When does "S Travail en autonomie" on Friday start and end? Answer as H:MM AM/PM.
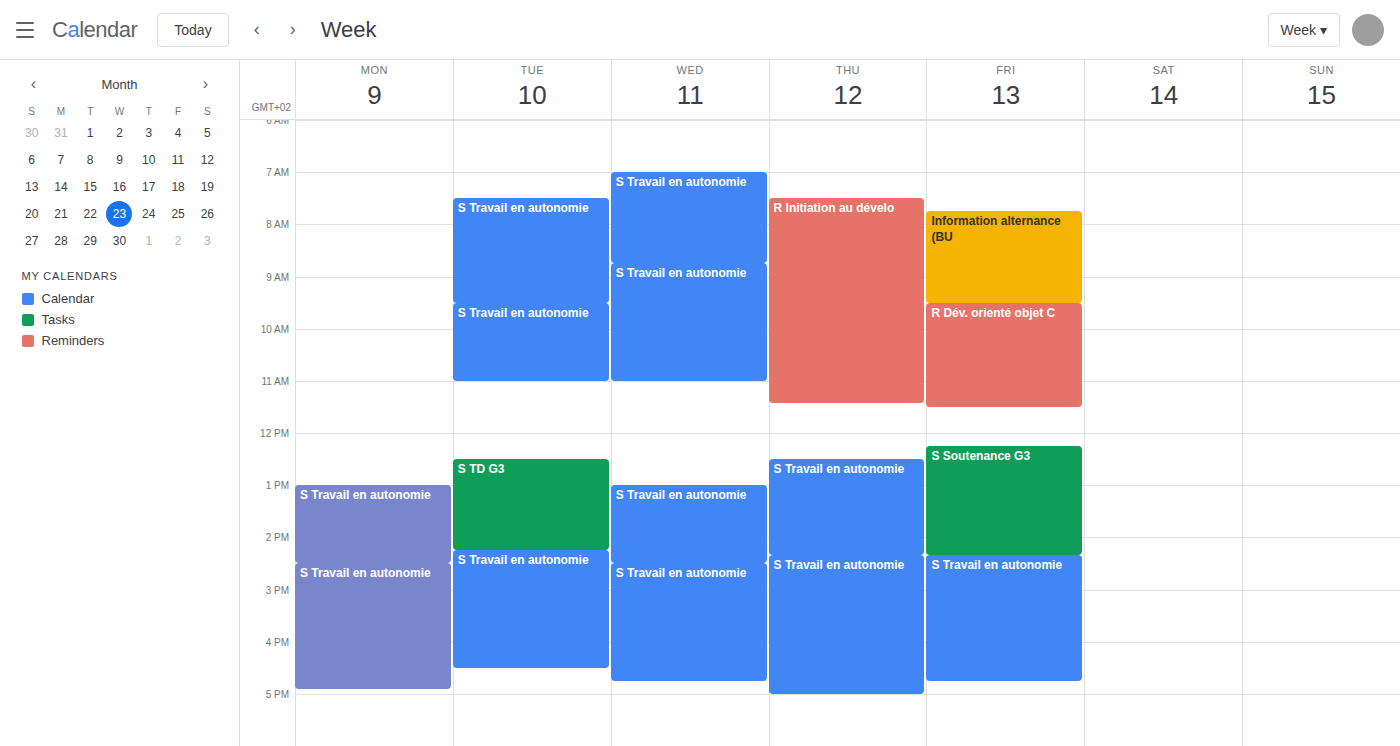
2:20 PM to 4:45 PM